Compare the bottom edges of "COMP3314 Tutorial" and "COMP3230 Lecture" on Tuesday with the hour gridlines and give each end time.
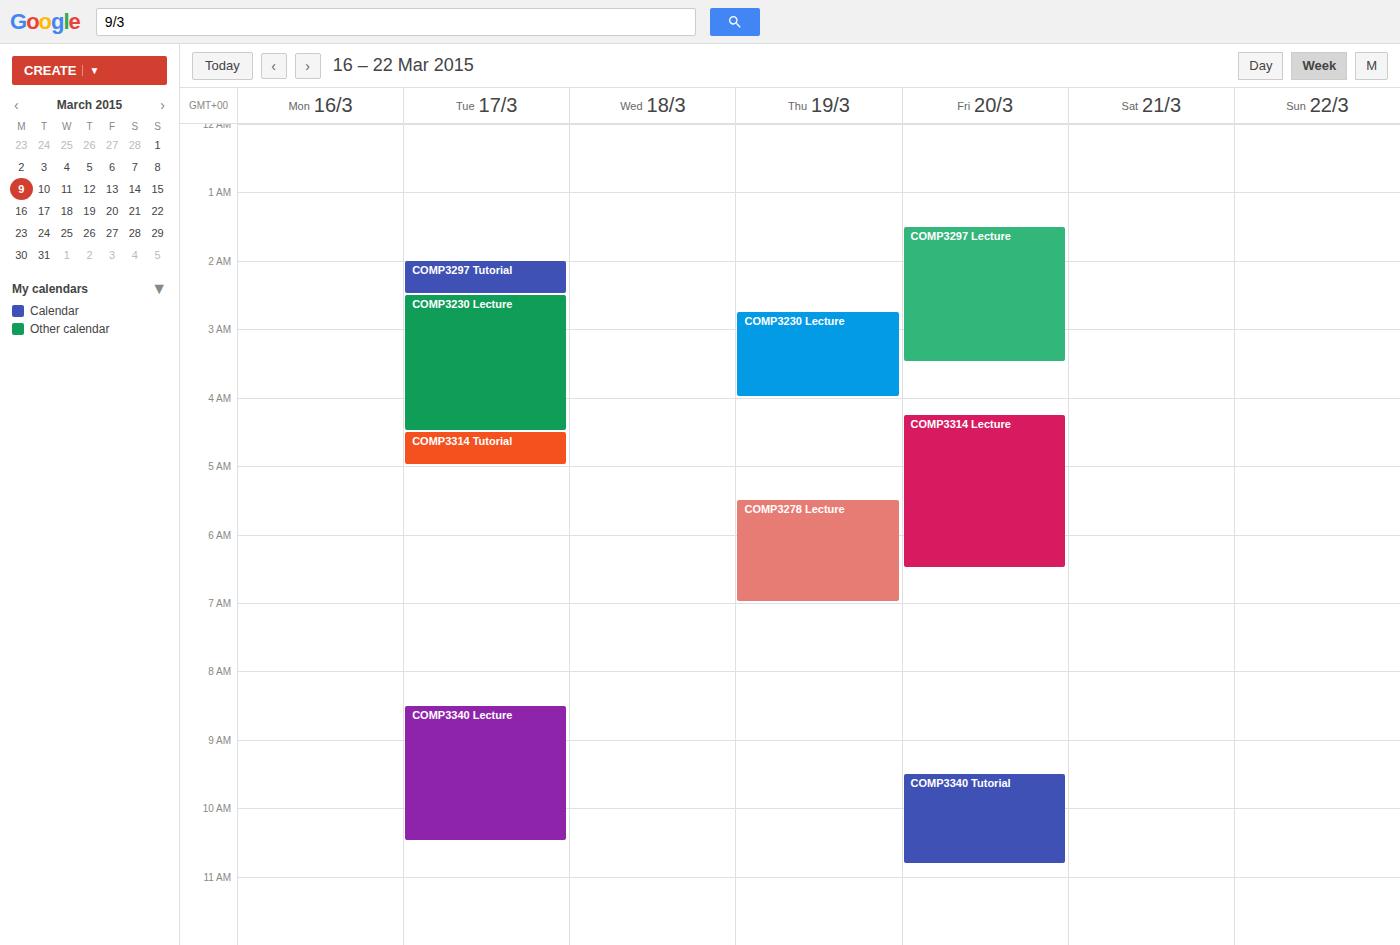
"COMP3314 Tutorial": 5:00 AM, exactly on the 5 AM line. "COMP3230 Lecture": 4:30 AM, halfway between the 4 AM and 5 AM lines.